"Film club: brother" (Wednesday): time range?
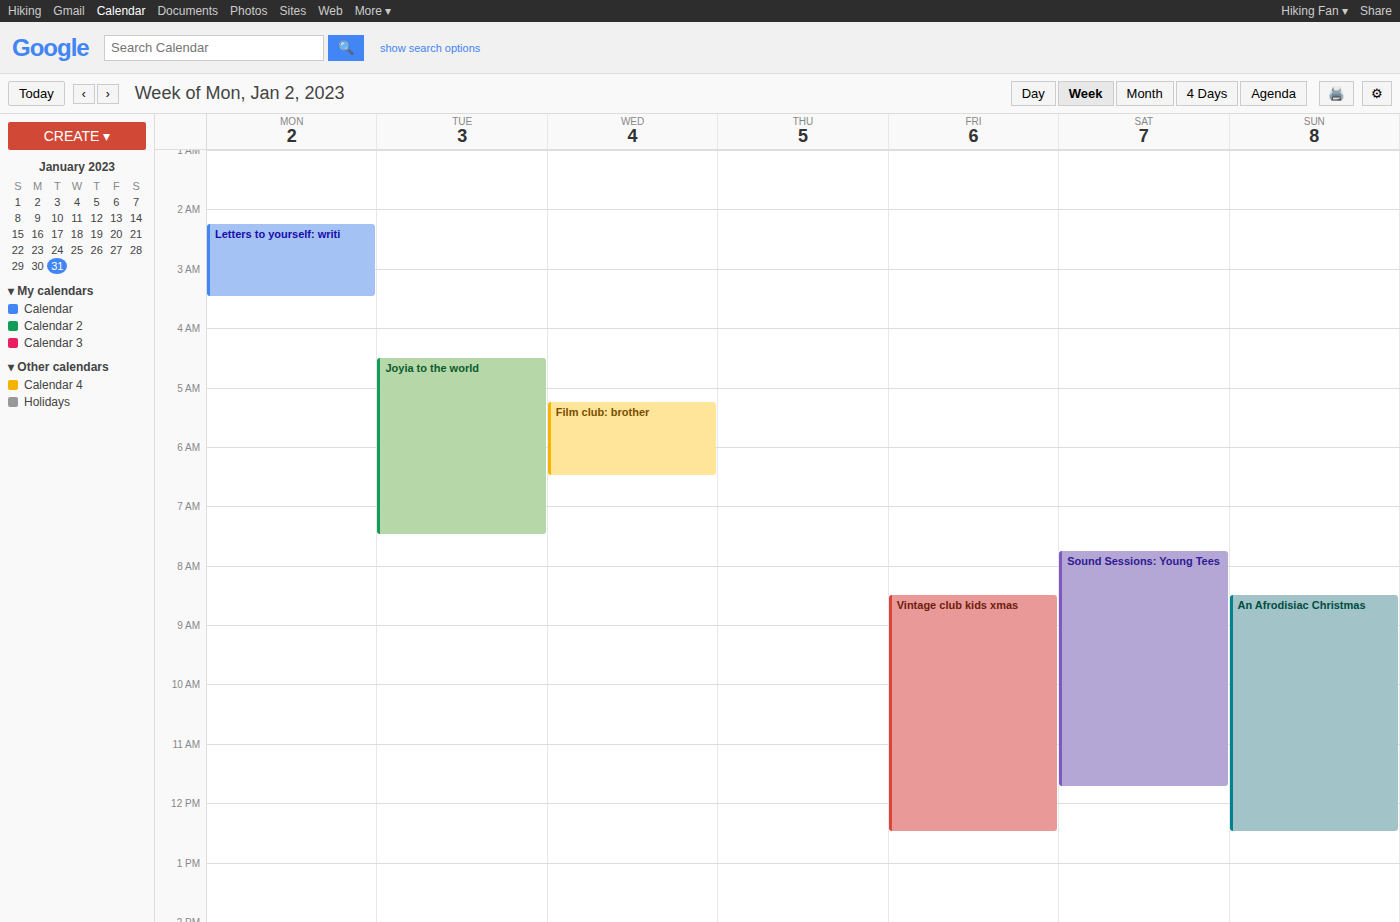
05:15 to 06:30